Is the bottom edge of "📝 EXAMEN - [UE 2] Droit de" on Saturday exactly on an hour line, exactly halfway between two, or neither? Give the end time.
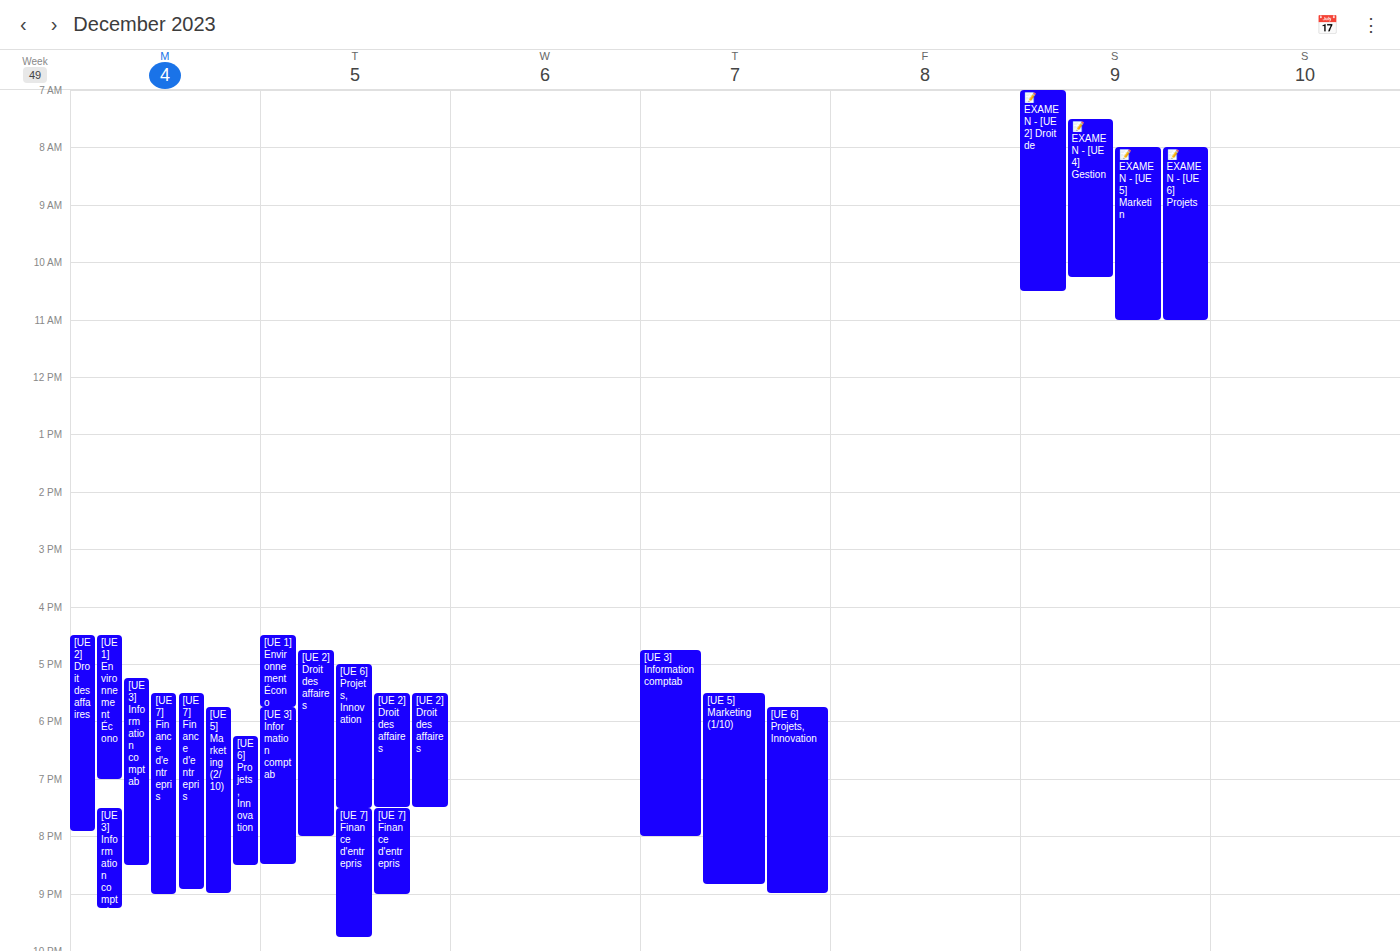
10:30 AM -- halfway between the 10 AM and 11 AM lines.